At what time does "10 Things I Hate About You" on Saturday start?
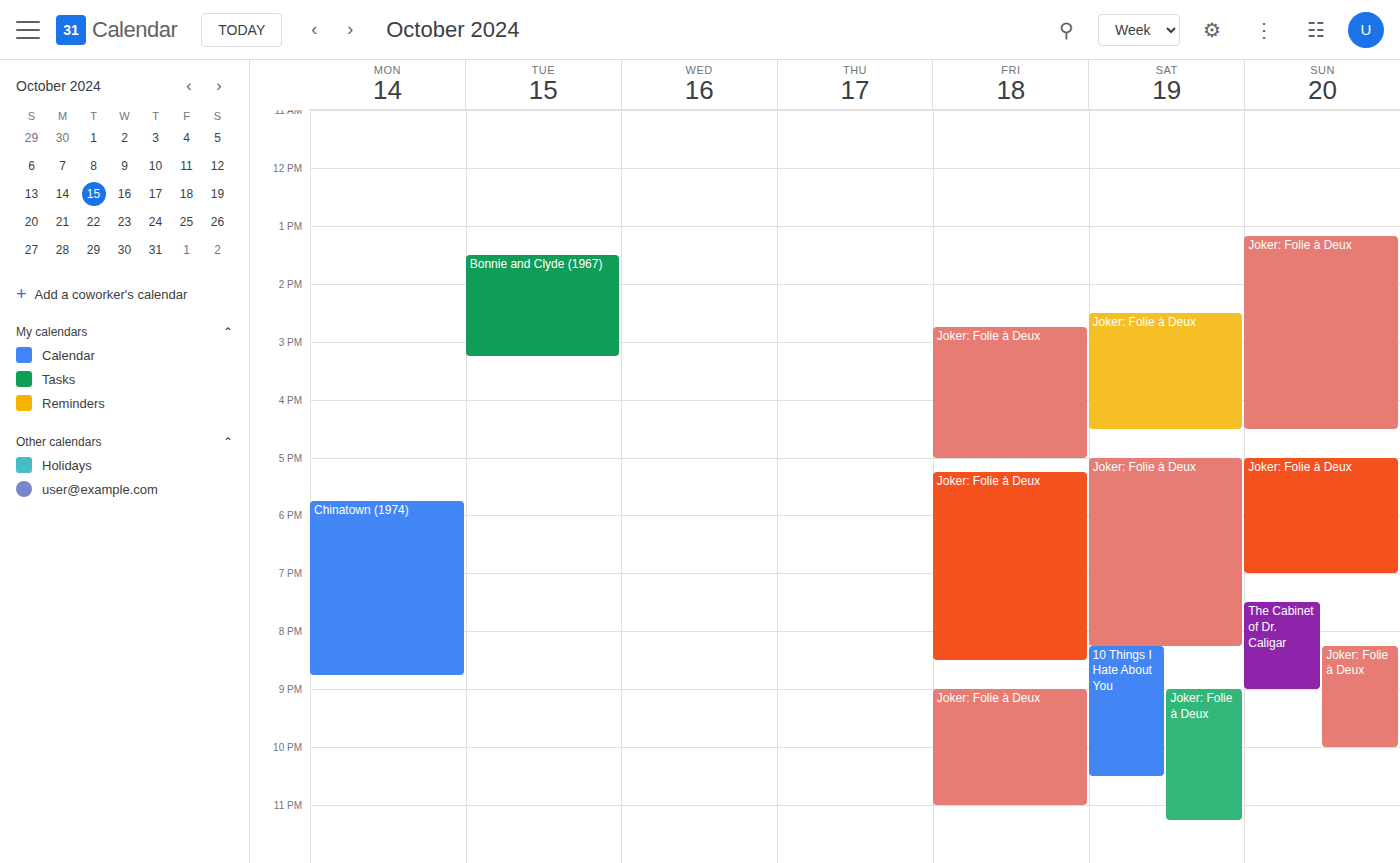
8:15 PM